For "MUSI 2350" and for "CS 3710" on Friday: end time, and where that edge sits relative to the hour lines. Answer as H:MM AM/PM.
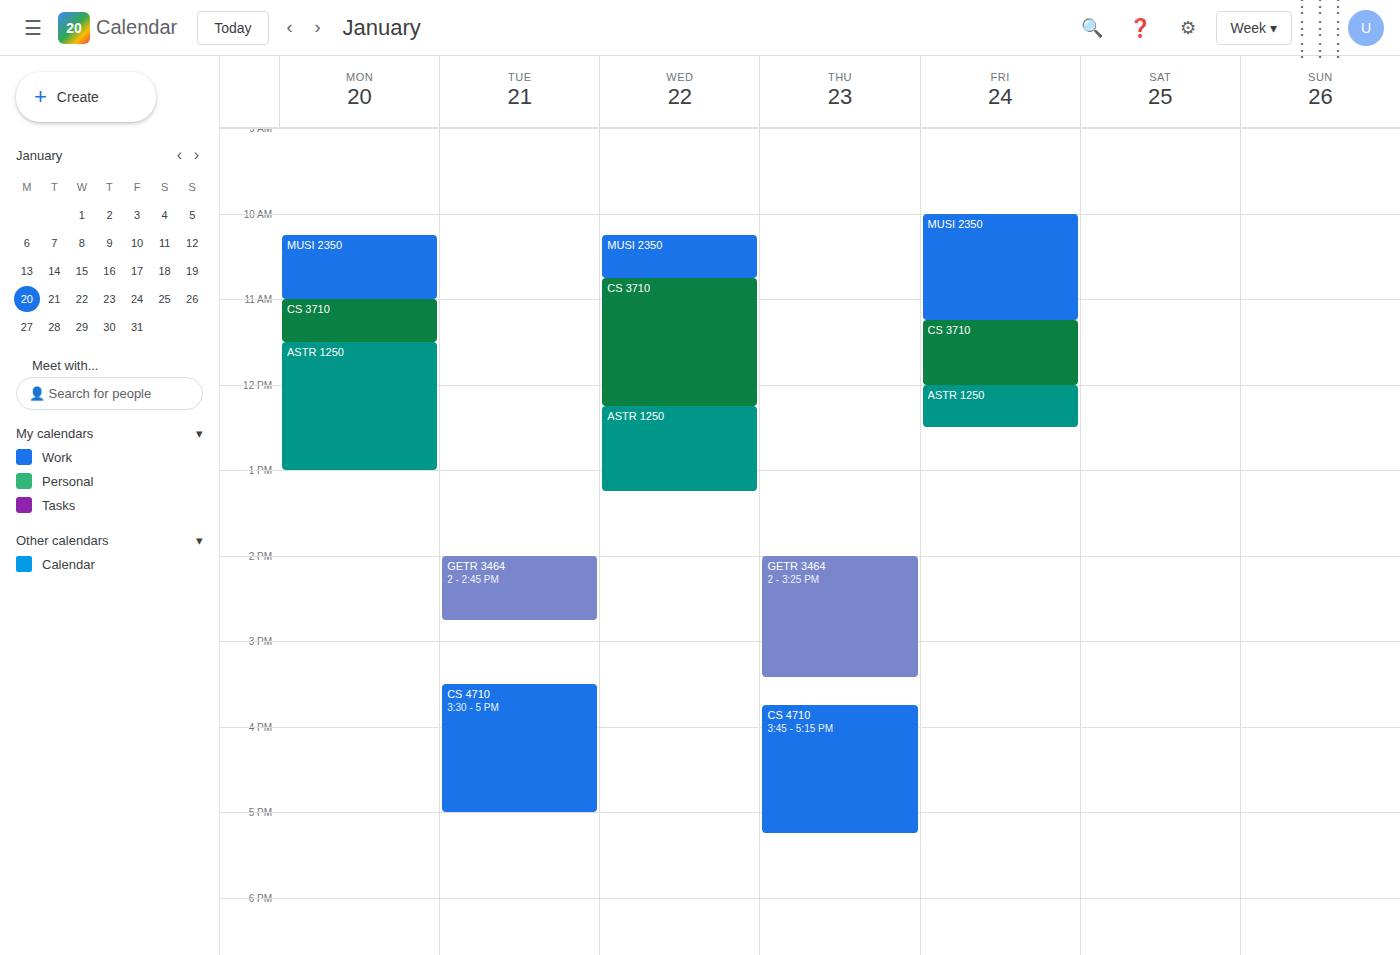
"MUSI 2350": 11:15 AM, neither: a quarter of the way from the 11 AM line to the 12 PM line. "CS 3710": 12:00 PM, exactly on the 12 PM line.